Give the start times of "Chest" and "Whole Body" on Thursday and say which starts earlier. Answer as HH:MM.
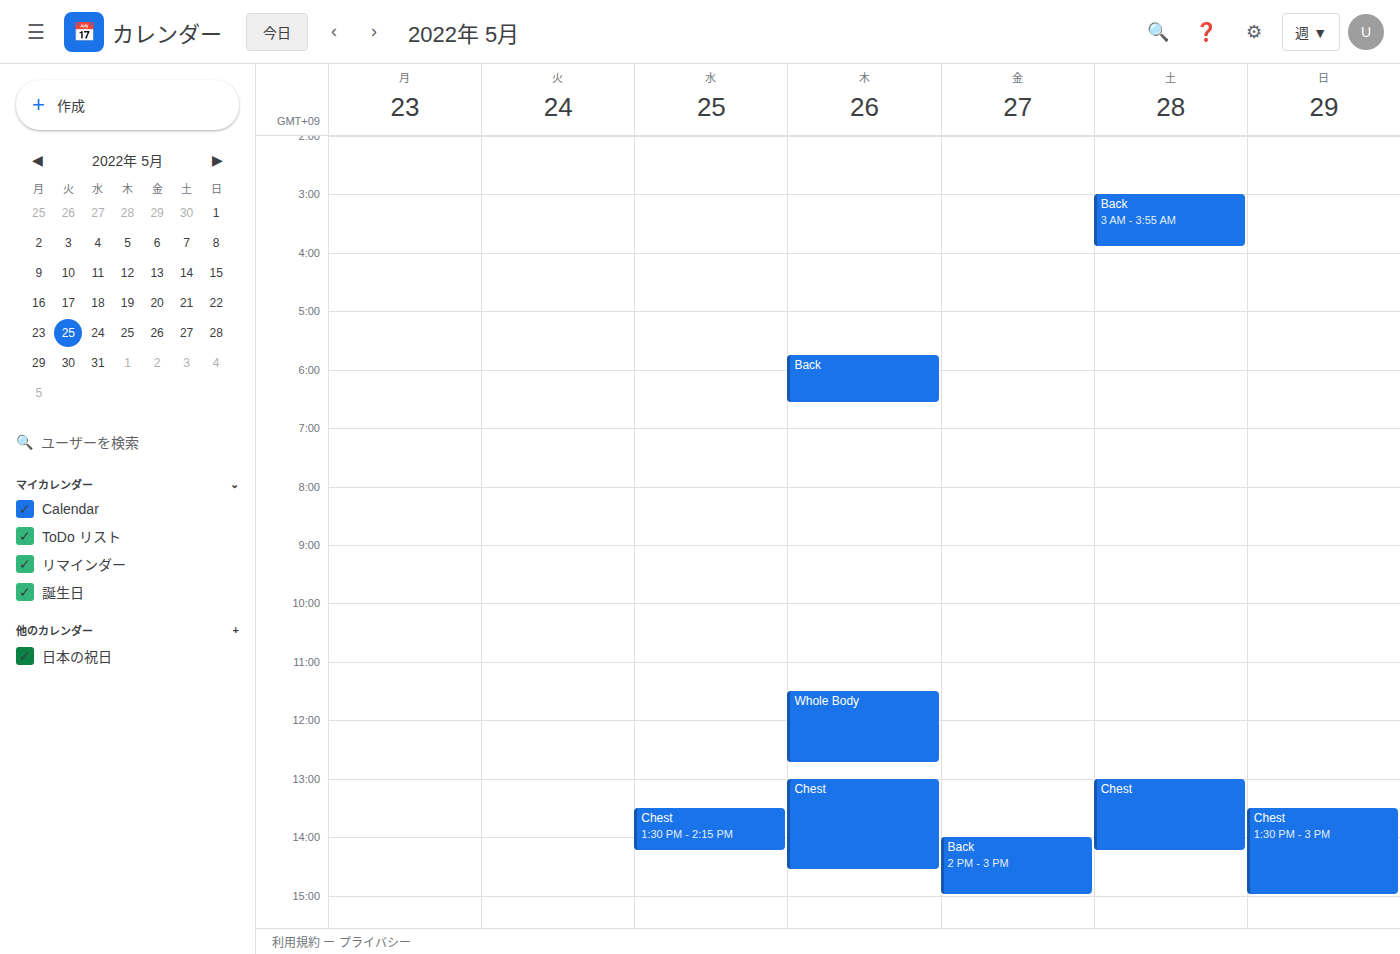
"Whole Body" 11:30; "Chest" 13:00.